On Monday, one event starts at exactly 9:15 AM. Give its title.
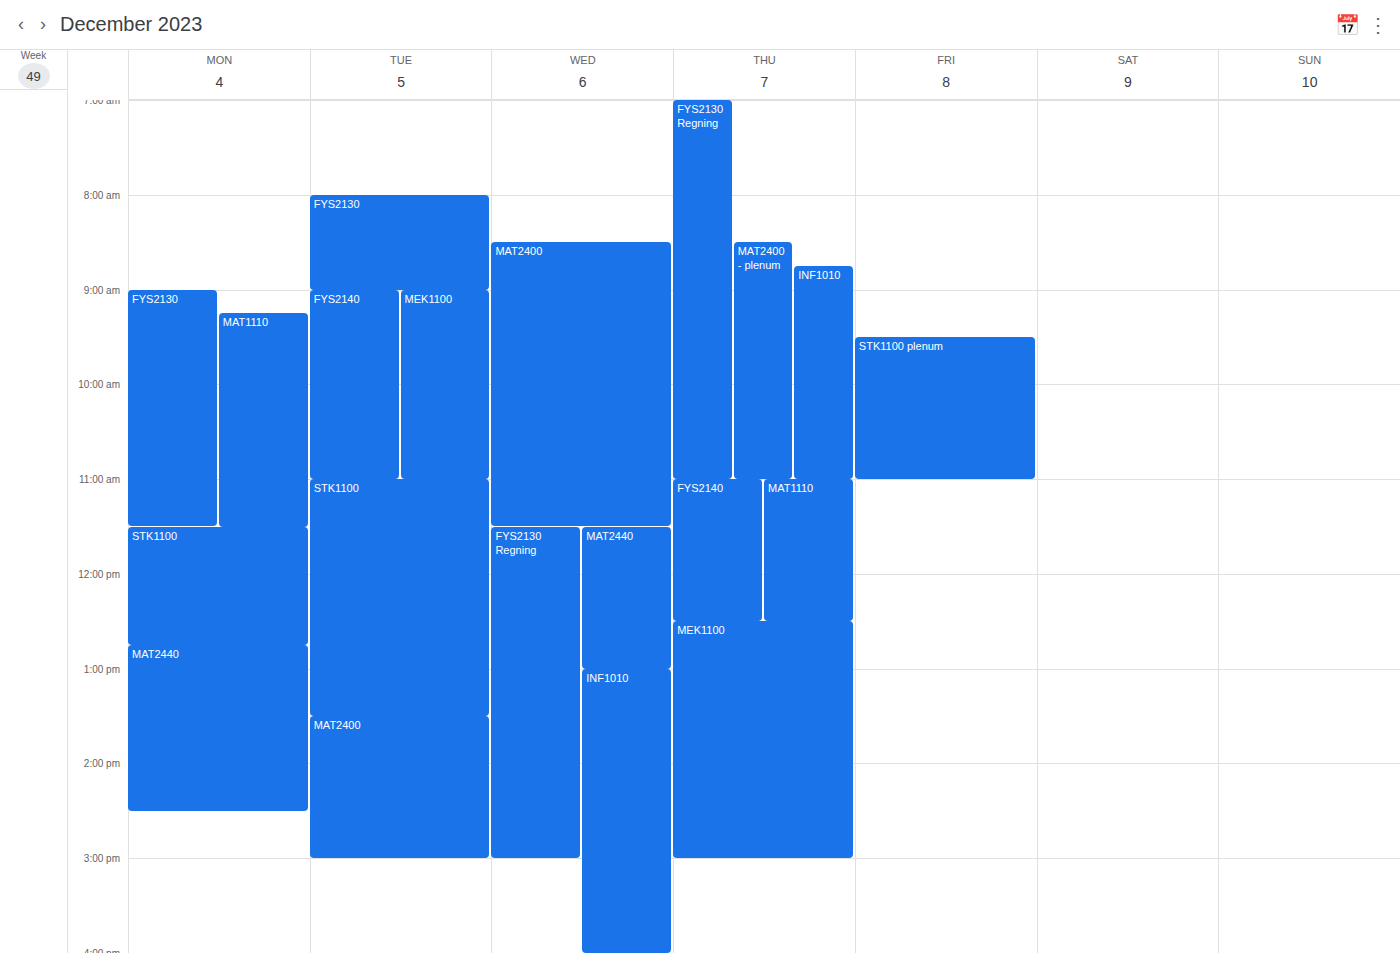
"MAT1110"